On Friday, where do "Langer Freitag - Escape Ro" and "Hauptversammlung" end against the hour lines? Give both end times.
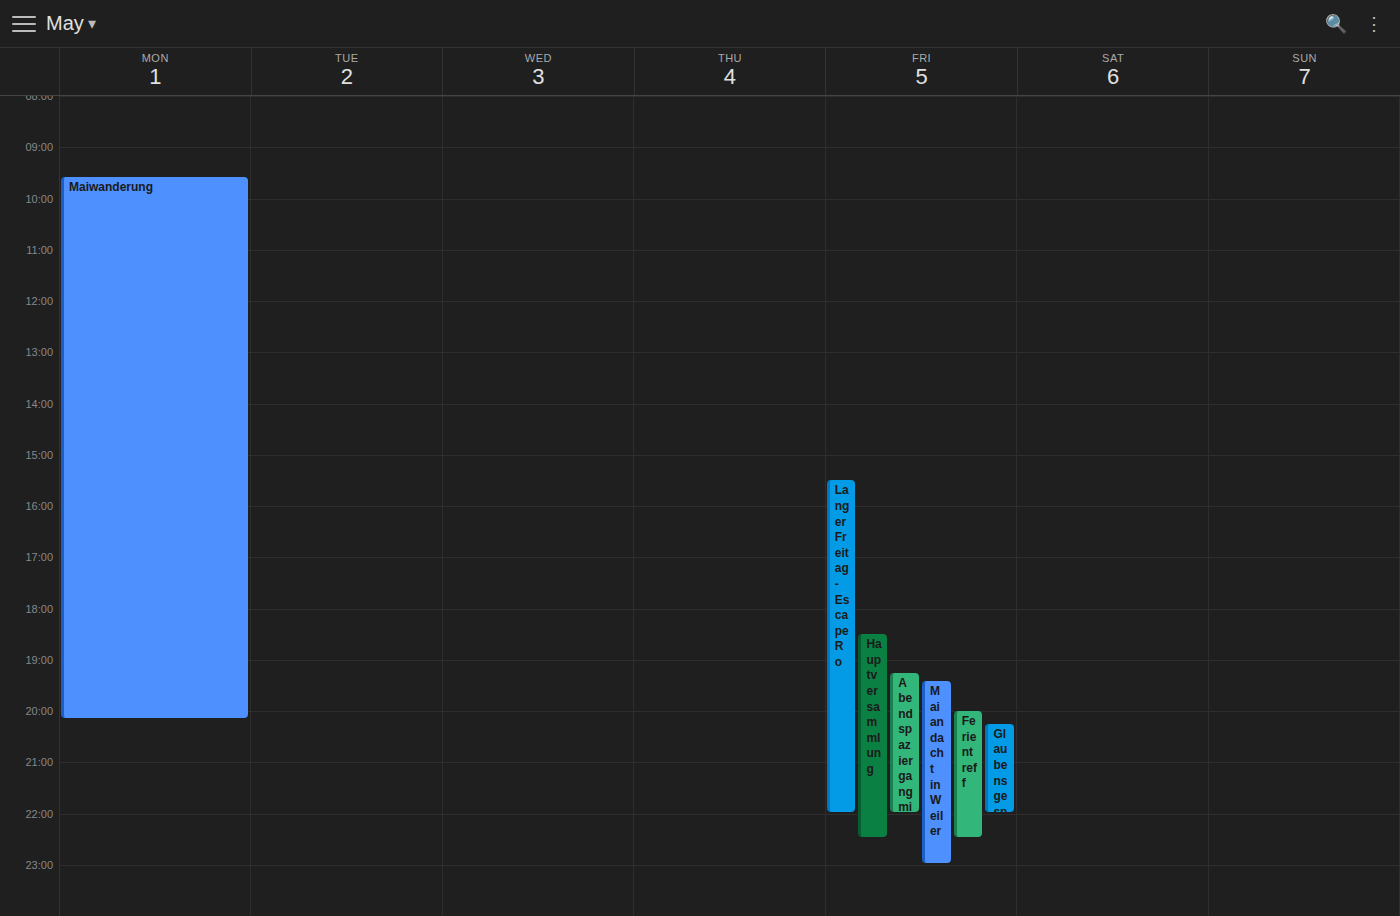
"Langer Freitag - Escape Ro": 22:00, exactly on the 22:00 line. "Hauptversammlung": 22:30, halfway between the 22:00 and 23:00 lines.